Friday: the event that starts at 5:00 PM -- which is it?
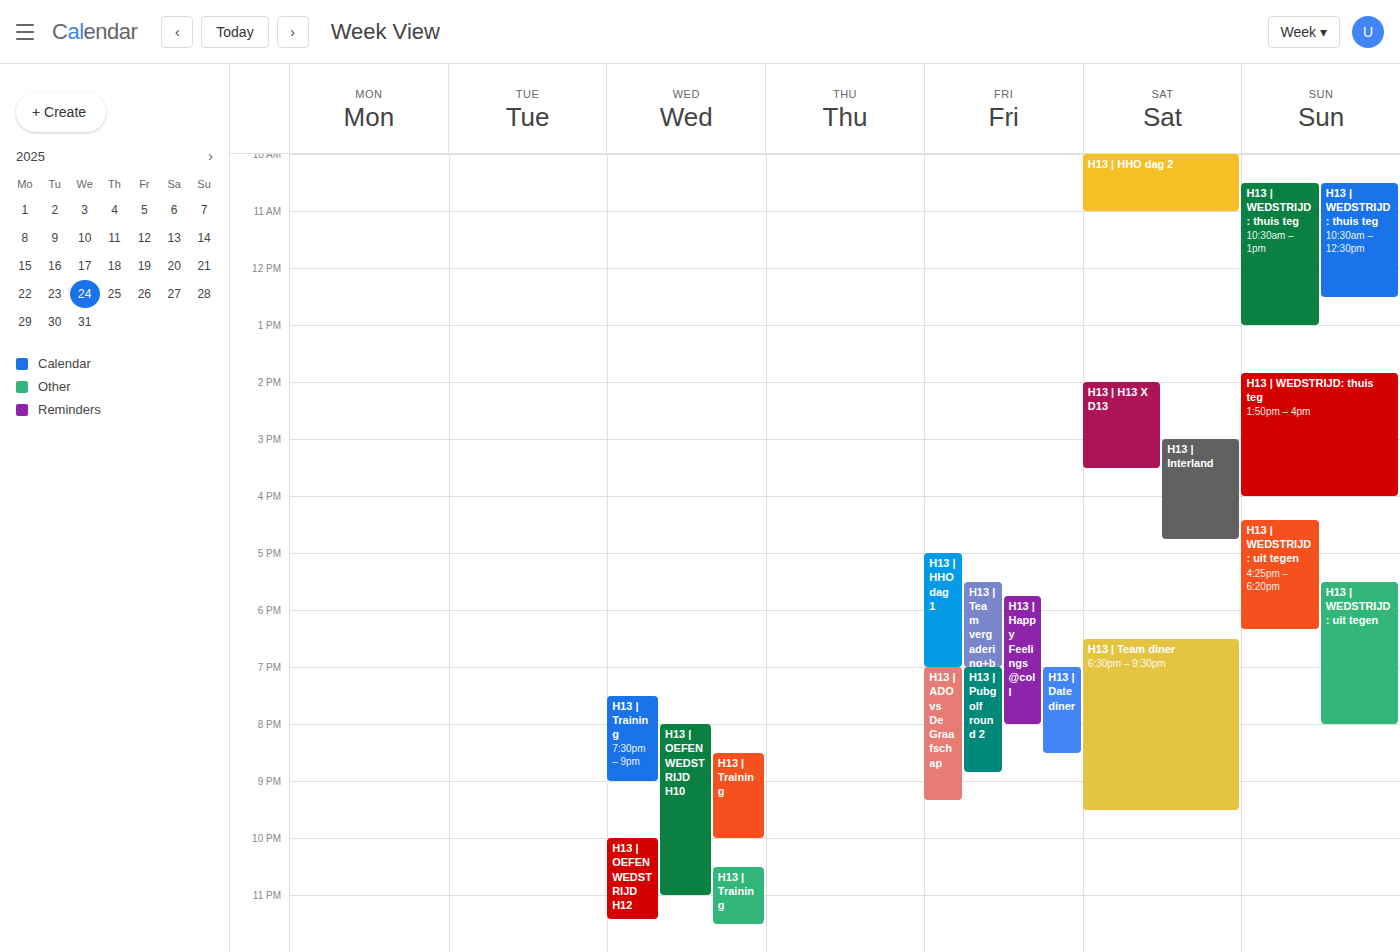
"H13 | HHO dag 1"